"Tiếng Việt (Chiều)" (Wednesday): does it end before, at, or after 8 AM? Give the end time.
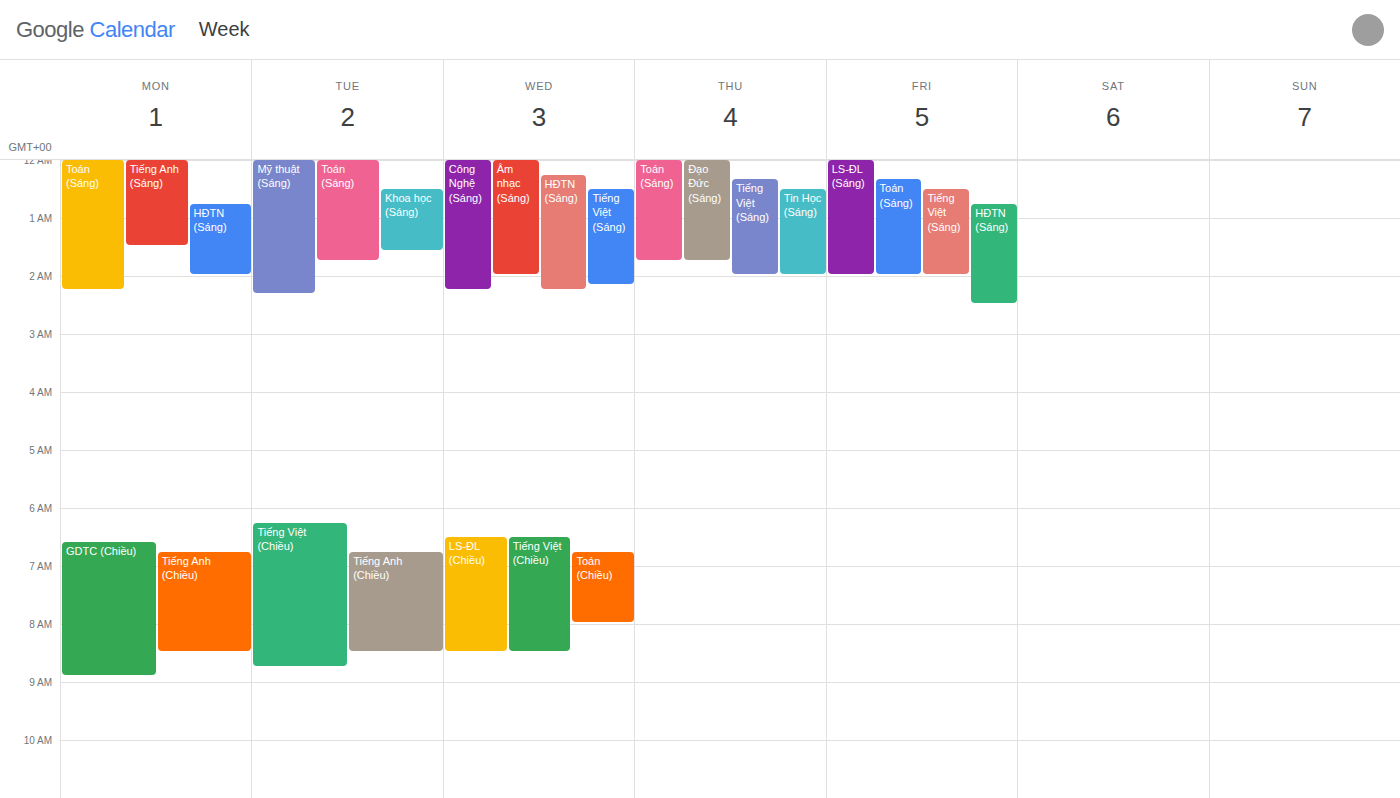
8:30 AM -- after 8 AM, 30 minutes below the 8 AM line.